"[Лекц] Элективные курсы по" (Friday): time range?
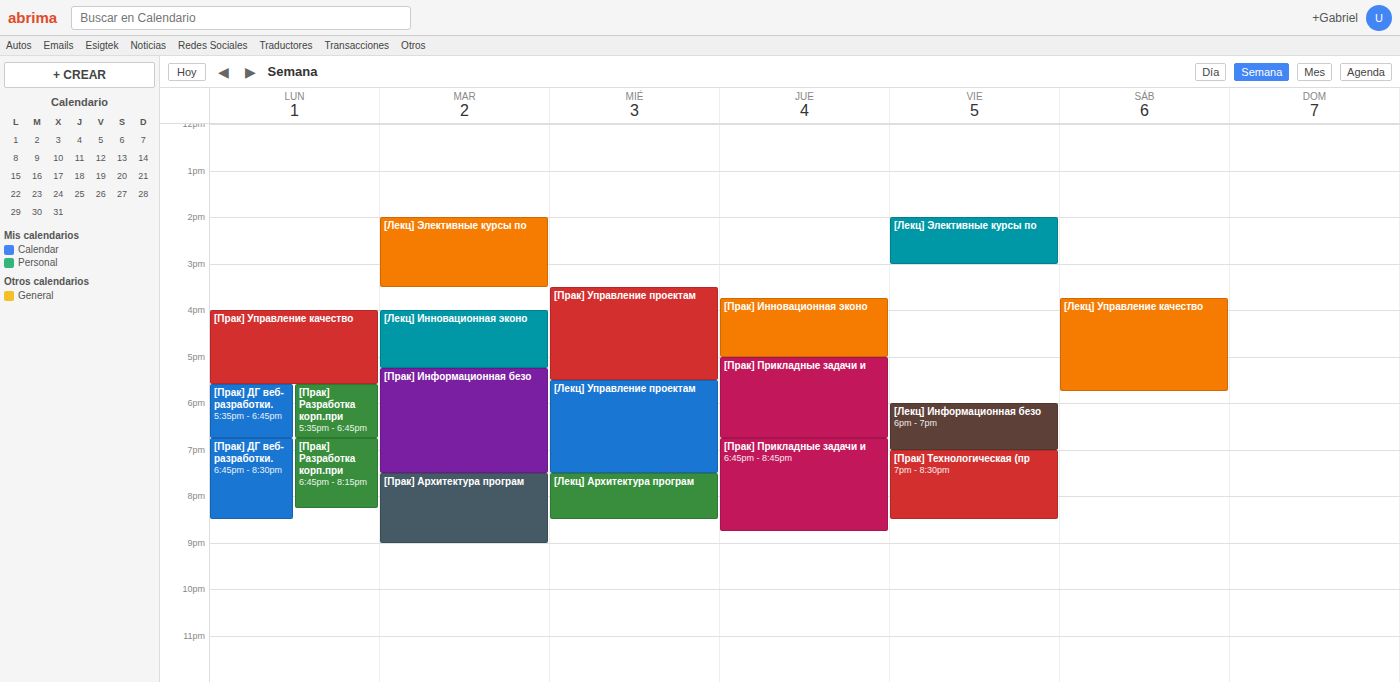
2:00 PM to 3:00 PM